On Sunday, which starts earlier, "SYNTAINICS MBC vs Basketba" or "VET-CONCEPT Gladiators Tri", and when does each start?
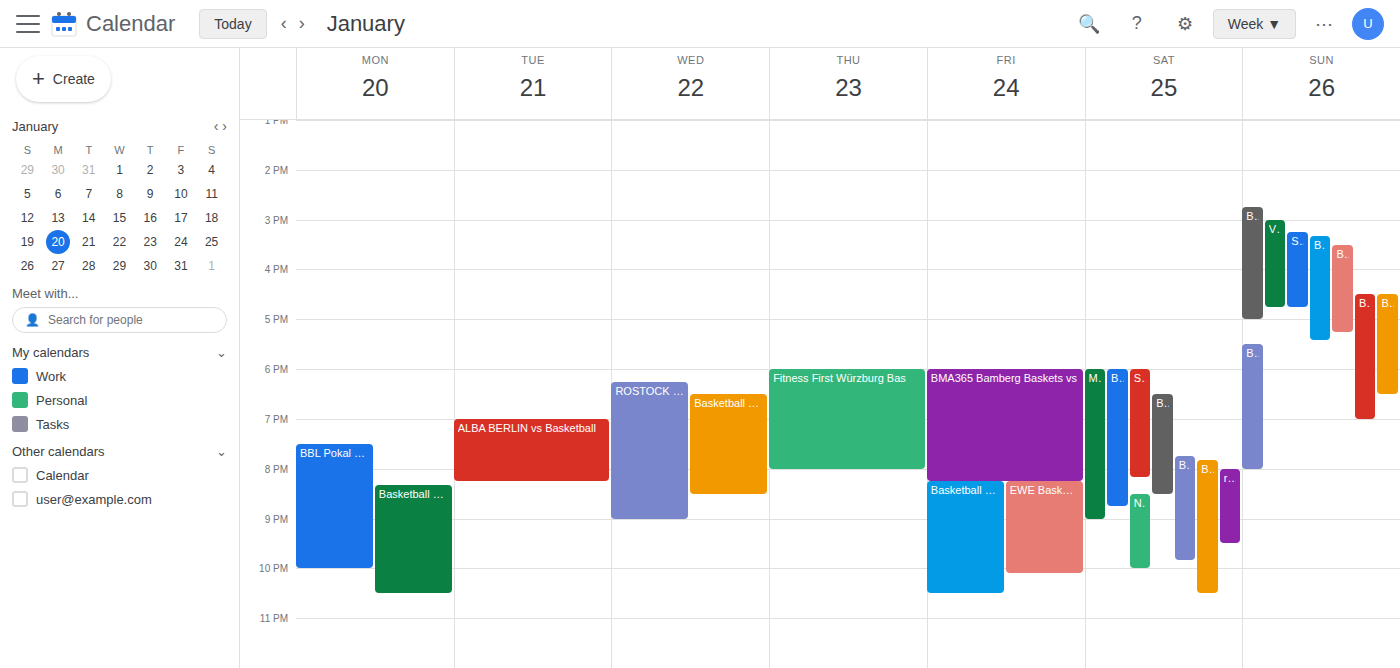
"VET-CONCEPT Gladiators Tri" 3:00 PM; "SYNTAINICS MBC vs Basketba" 3:15 PM.